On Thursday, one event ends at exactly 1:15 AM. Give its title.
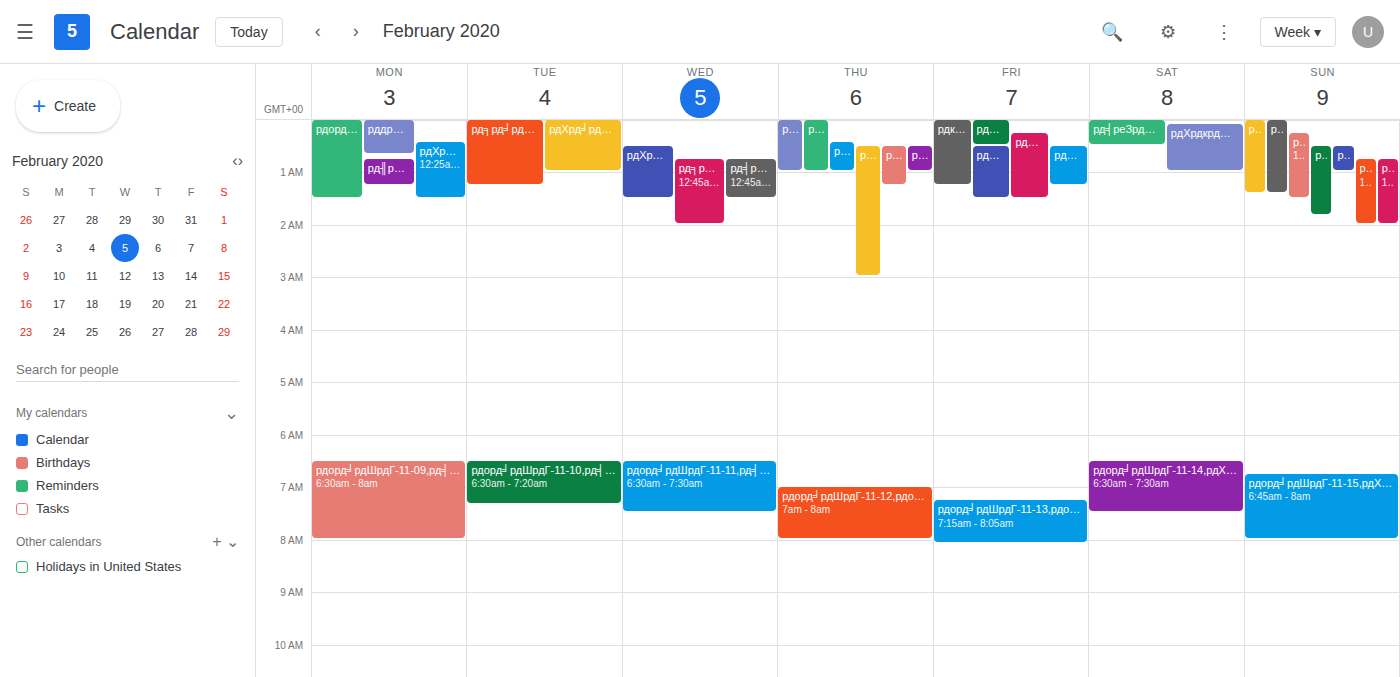
"рд╡рд░рд╛рд╣-рджреНрд╡рд╛р"